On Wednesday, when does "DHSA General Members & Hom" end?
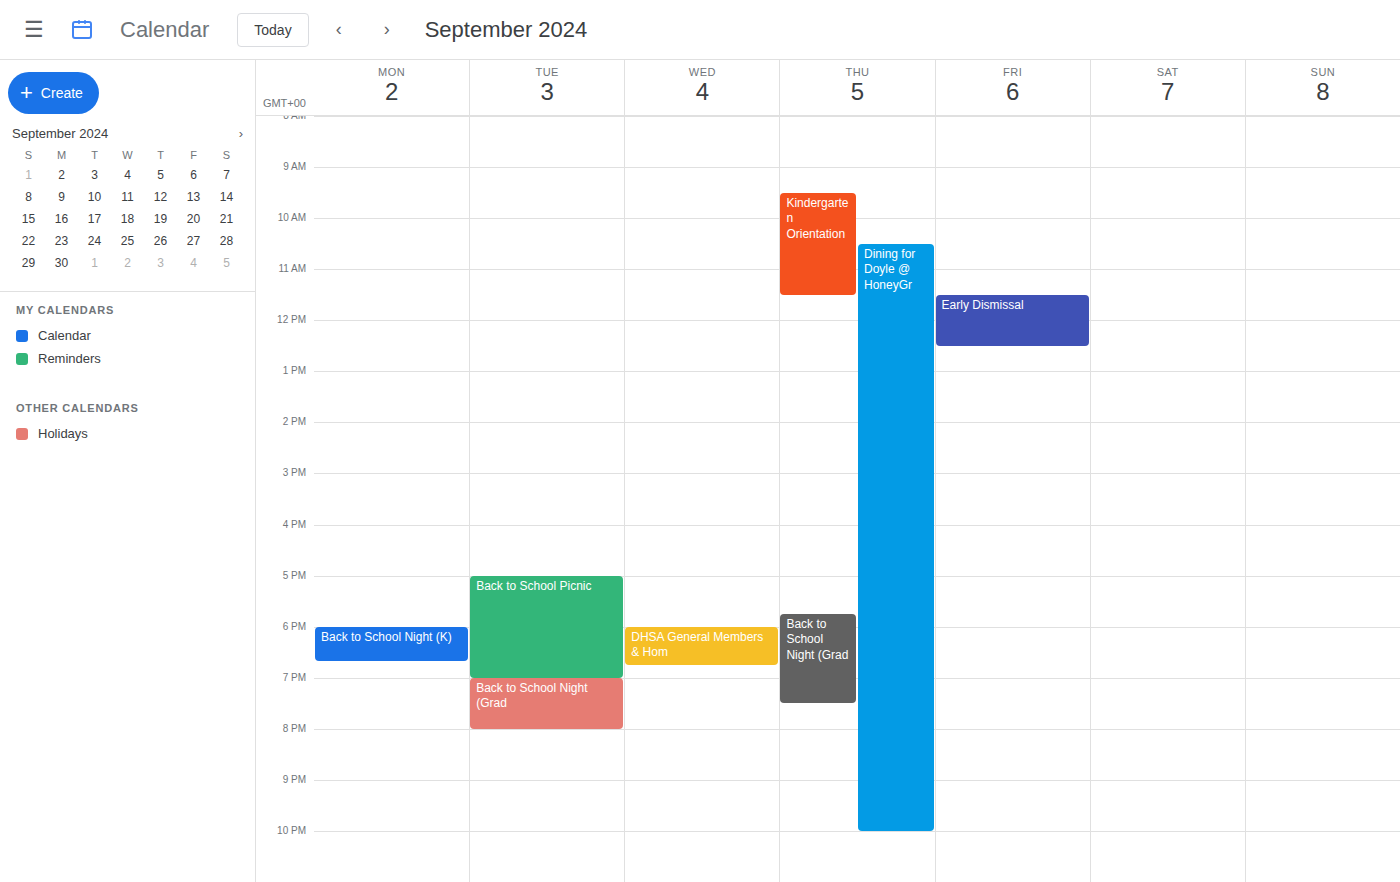
6:45 PM